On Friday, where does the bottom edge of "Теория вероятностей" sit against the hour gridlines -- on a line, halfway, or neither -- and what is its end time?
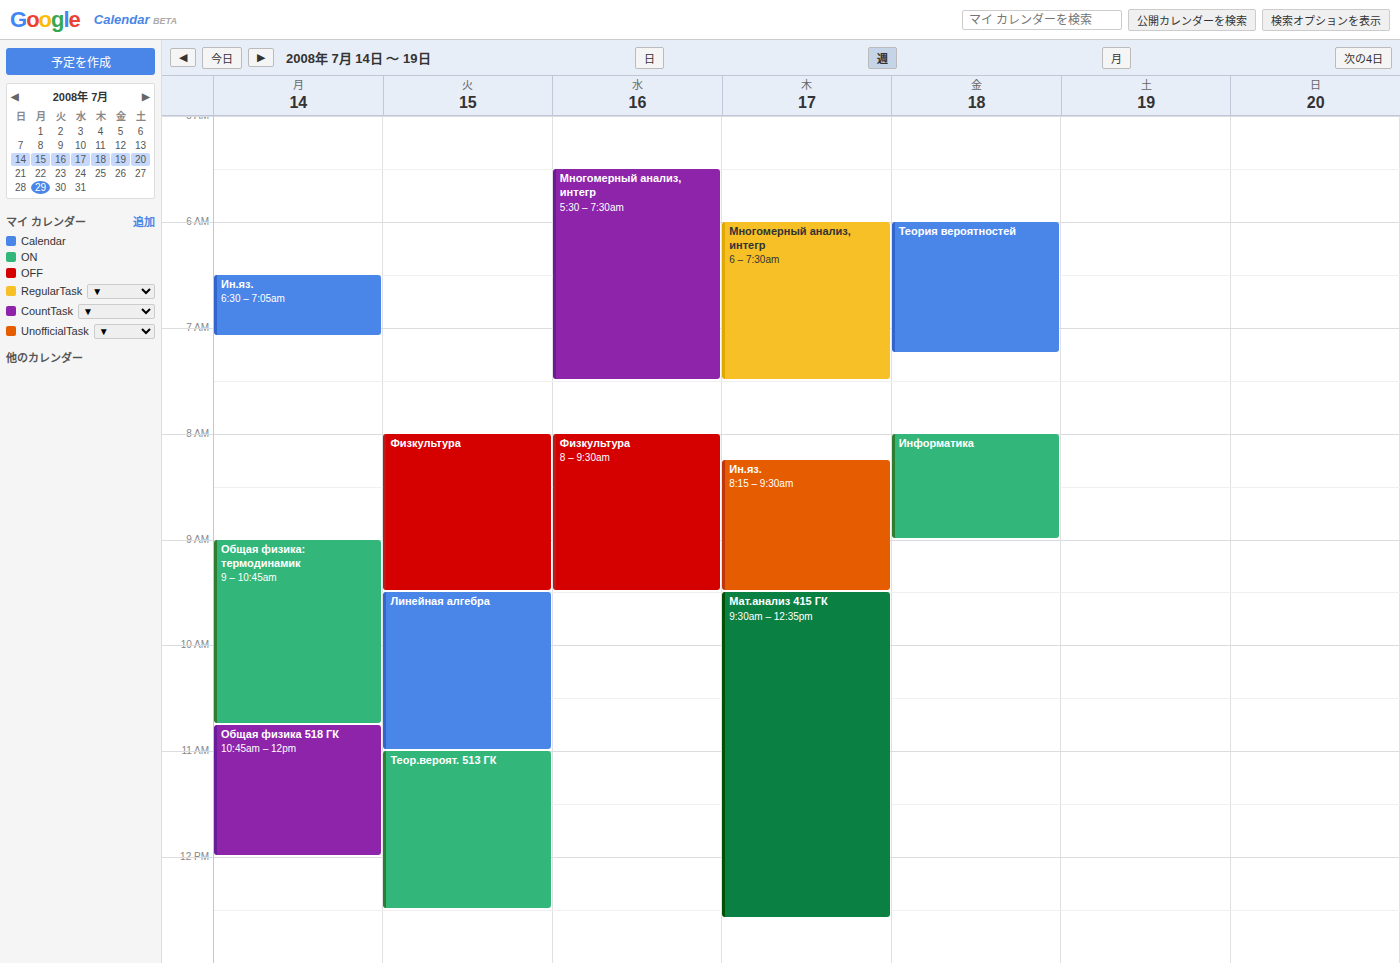
7:15 AM -- neither: a quarter of the way from the 7 AM line to the 8 AM line.